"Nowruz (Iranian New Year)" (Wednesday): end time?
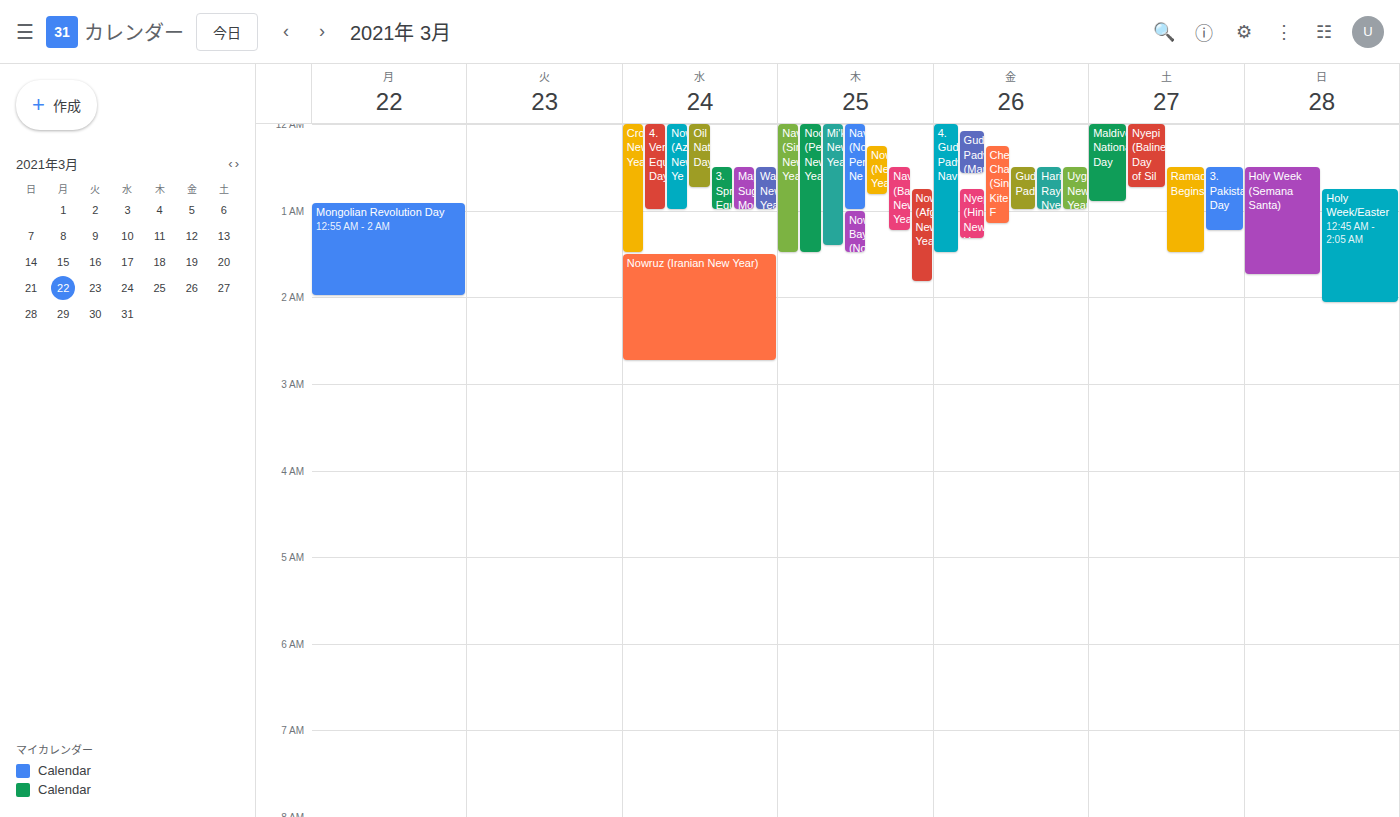
2:45 AM